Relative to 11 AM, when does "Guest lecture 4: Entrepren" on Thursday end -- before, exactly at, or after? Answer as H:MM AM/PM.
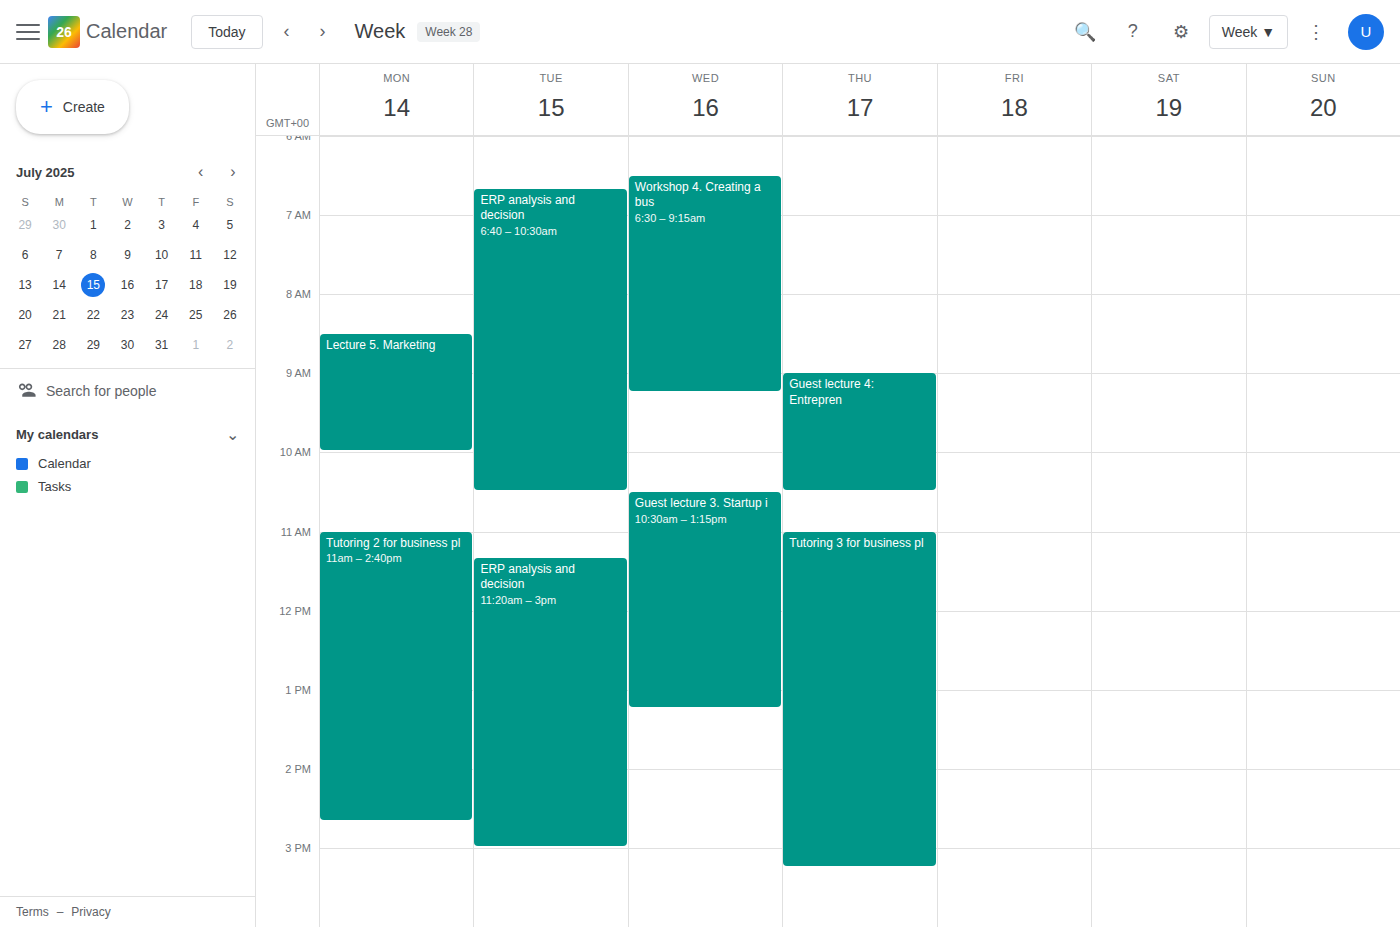
10:30 AM -- before 11 AM, 30 minutes above the 11 AM line.